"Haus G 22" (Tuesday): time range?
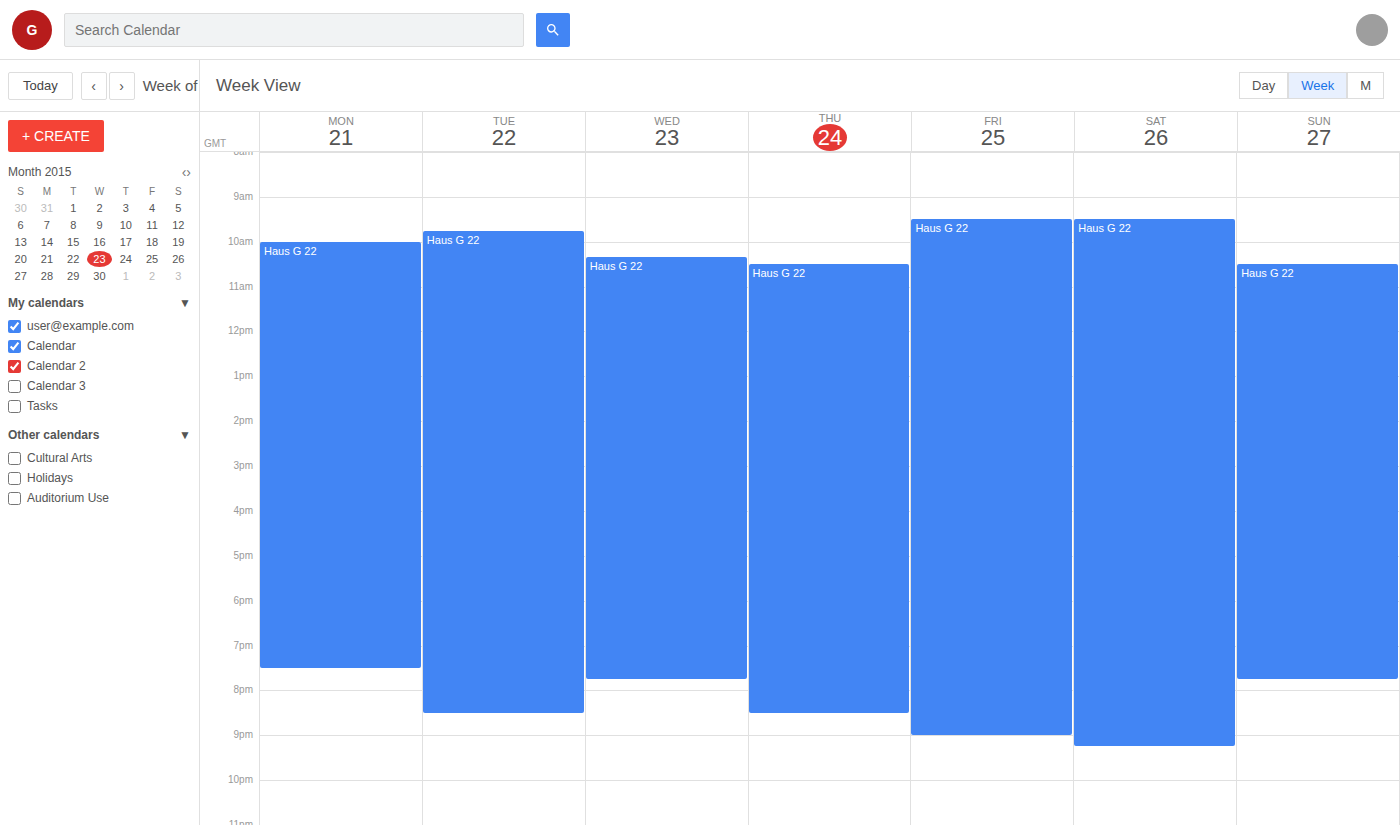
9:45 AM to 8:30 PM